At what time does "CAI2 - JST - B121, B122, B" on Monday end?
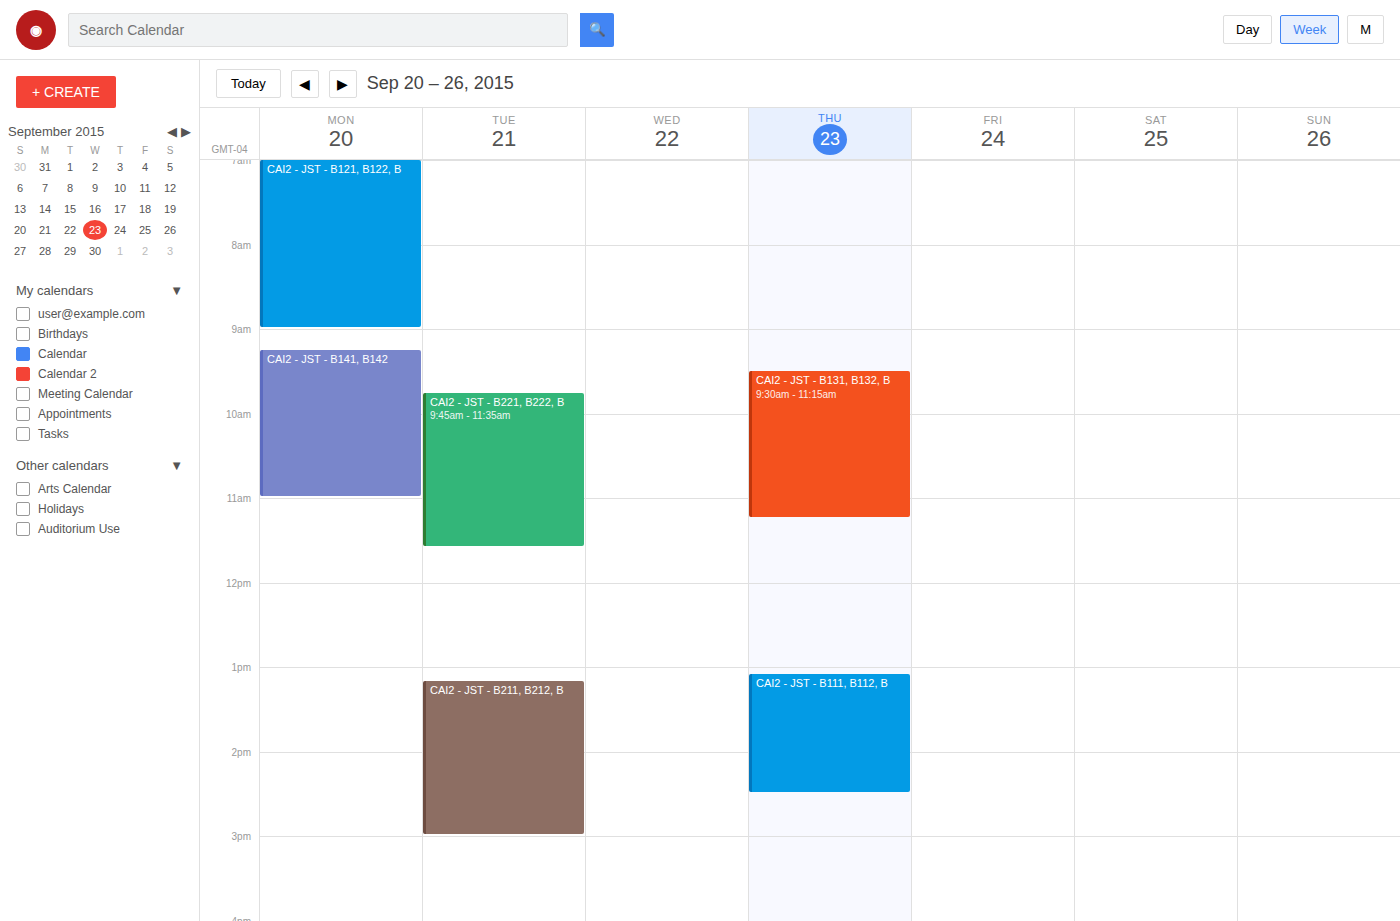
09:00